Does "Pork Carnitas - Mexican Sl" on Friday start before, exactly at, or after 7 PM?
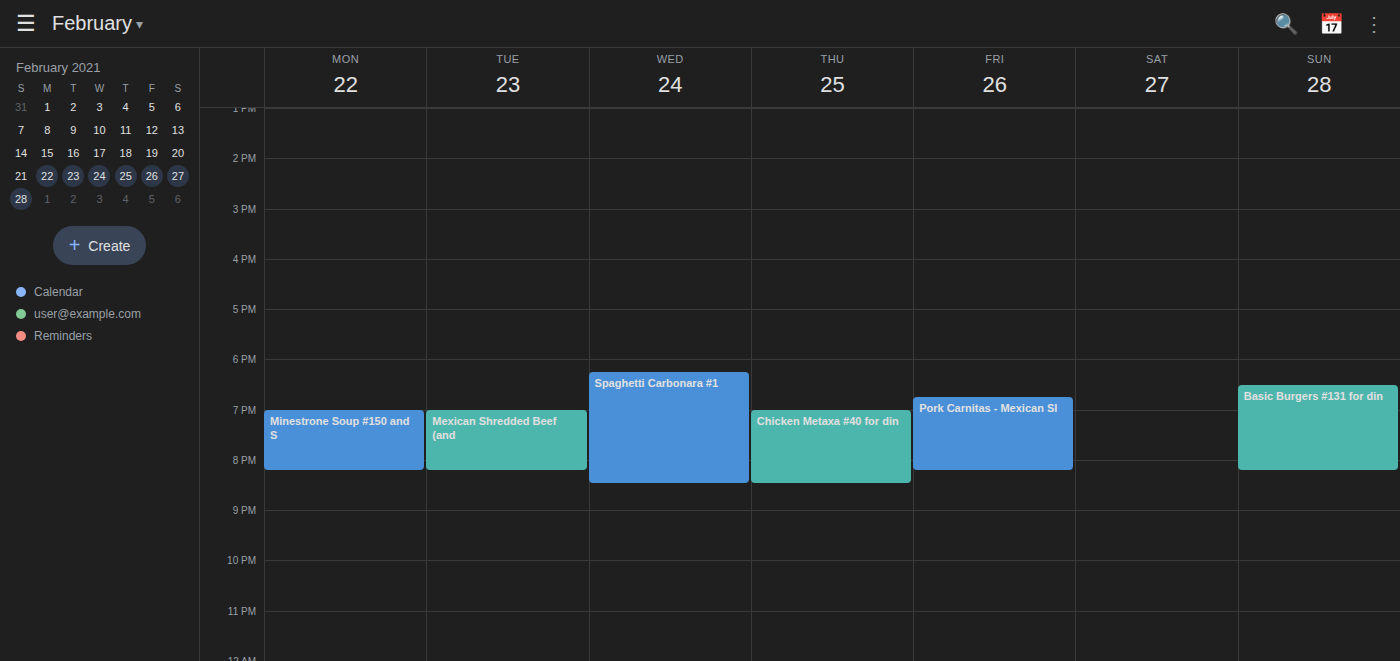
6:45 PM -- before 7 PM, 15 minutes above the 7 PM line.